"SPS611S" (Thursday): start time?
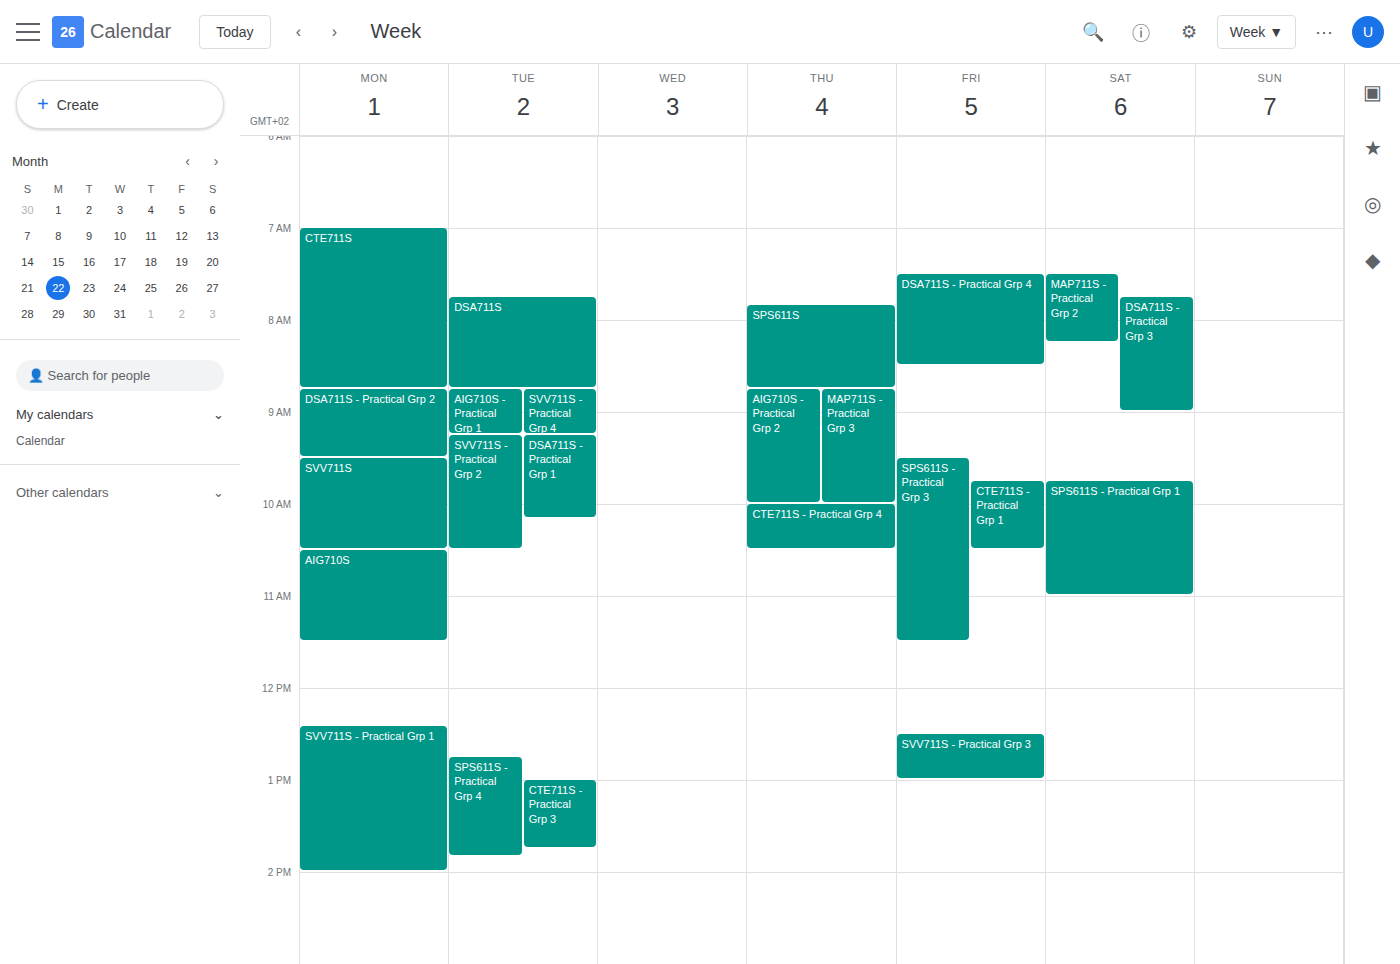
7:50 AM